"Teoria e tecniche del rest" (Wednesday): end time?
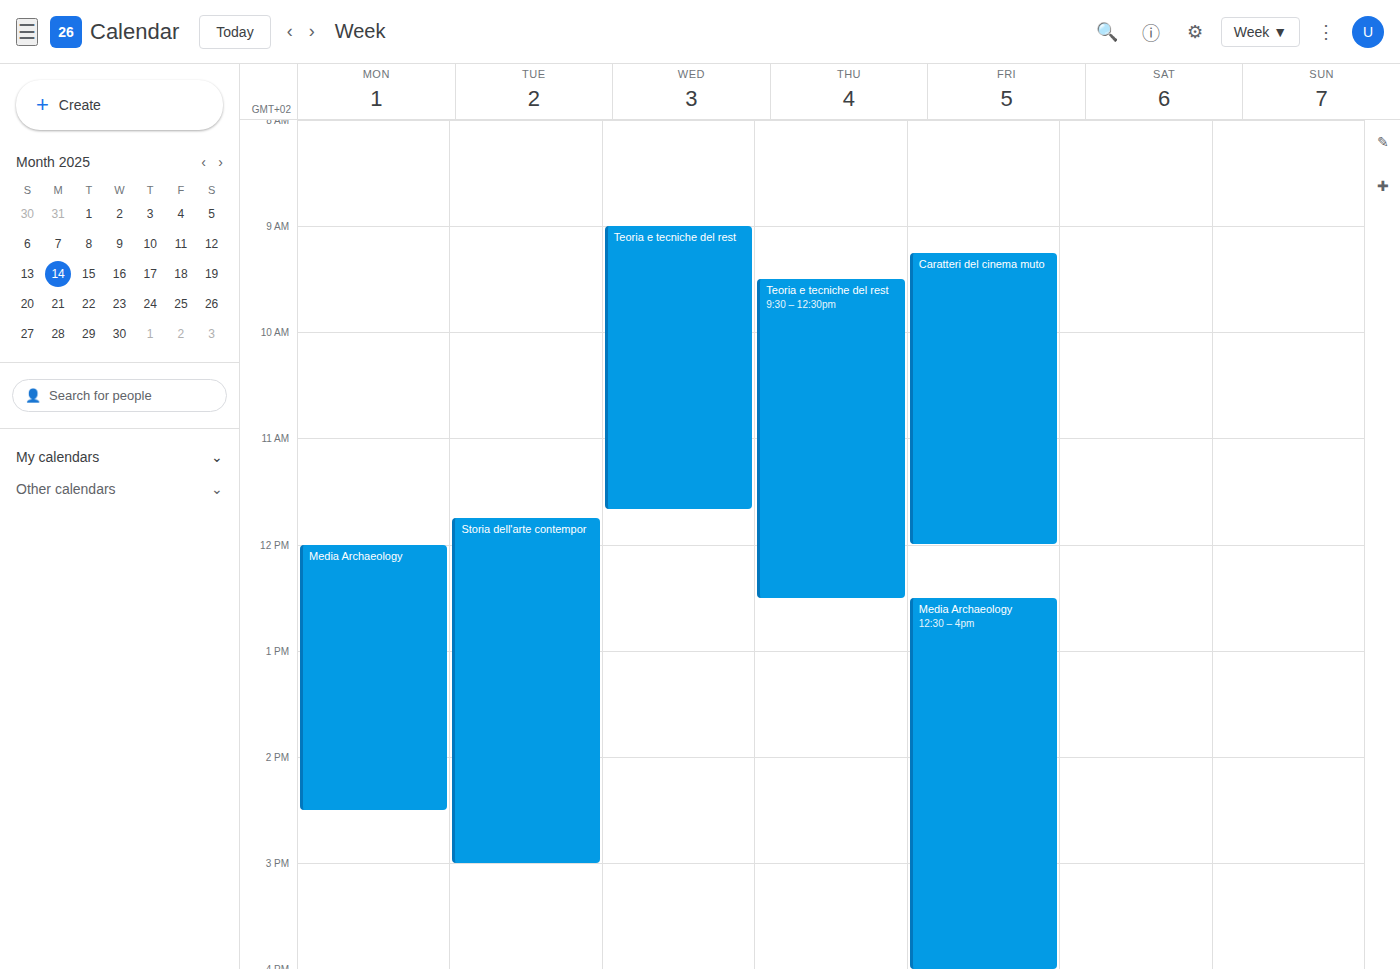
11:40 AM